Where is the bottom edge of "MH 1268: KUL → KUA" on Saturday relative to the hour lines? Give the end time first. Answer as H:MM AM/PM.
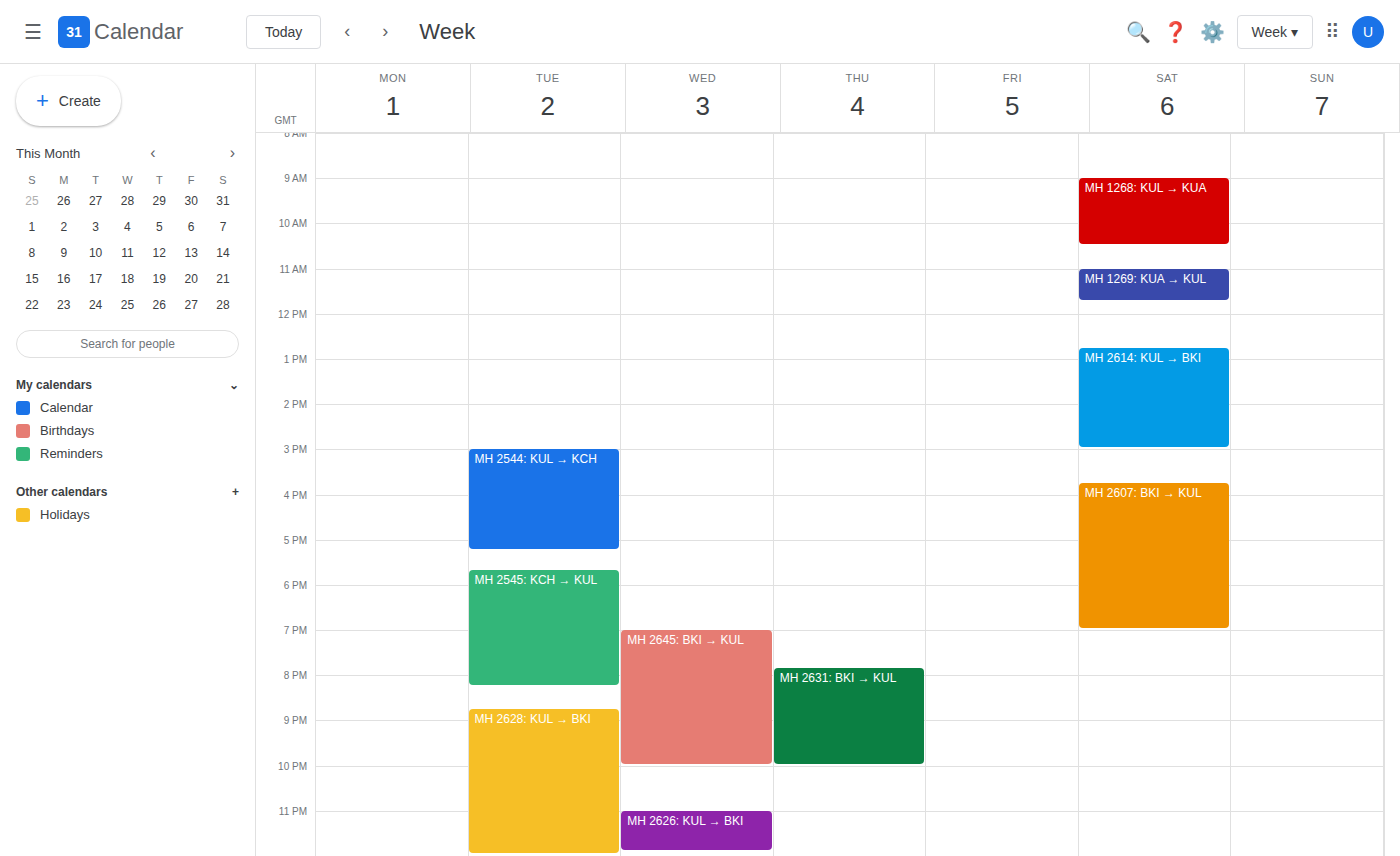
10:30 AM -- halfway between the 10 AM and 11 AM lines.